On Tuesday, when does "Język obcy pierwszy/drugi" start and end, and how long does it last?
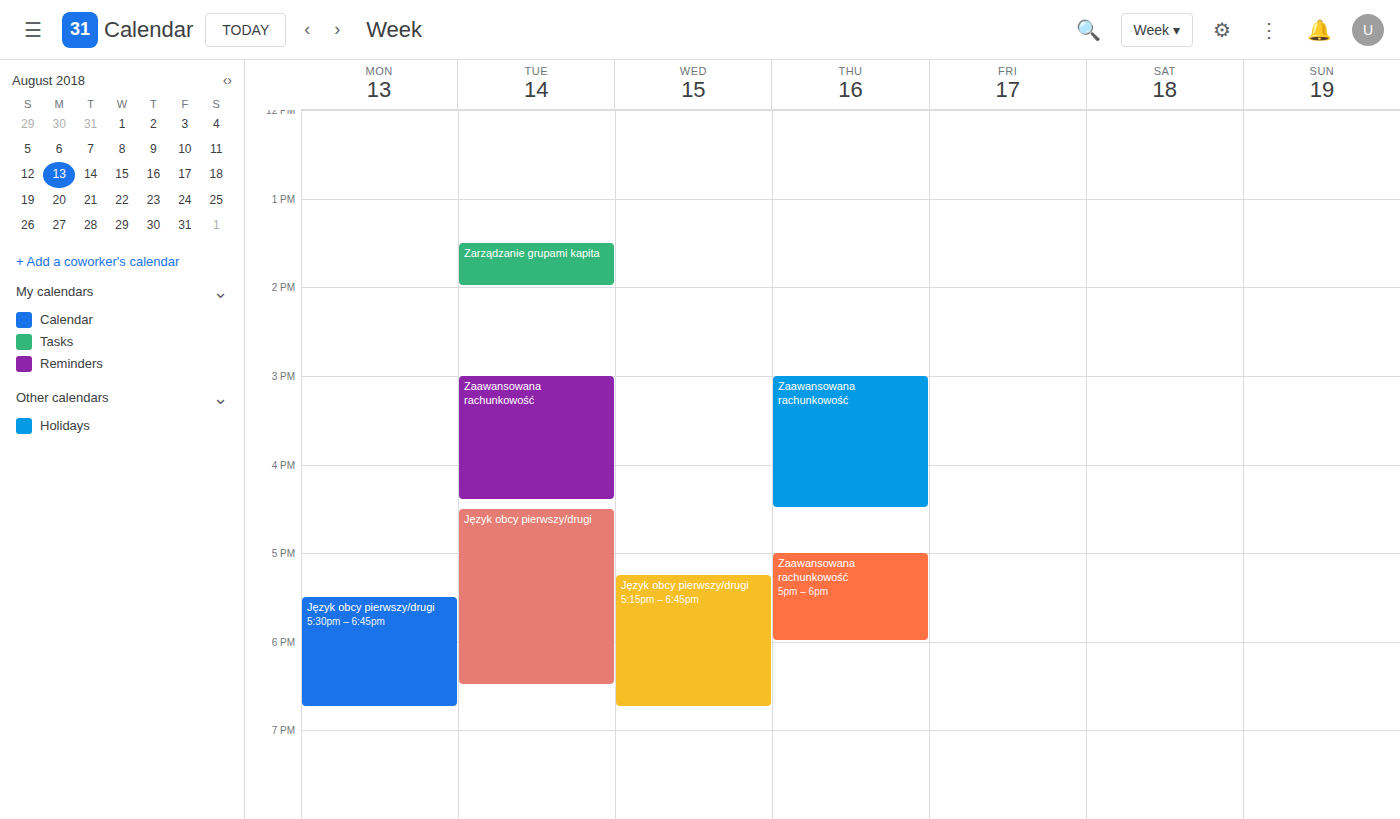
4:30 PM to 6:30 PM, 2 hours